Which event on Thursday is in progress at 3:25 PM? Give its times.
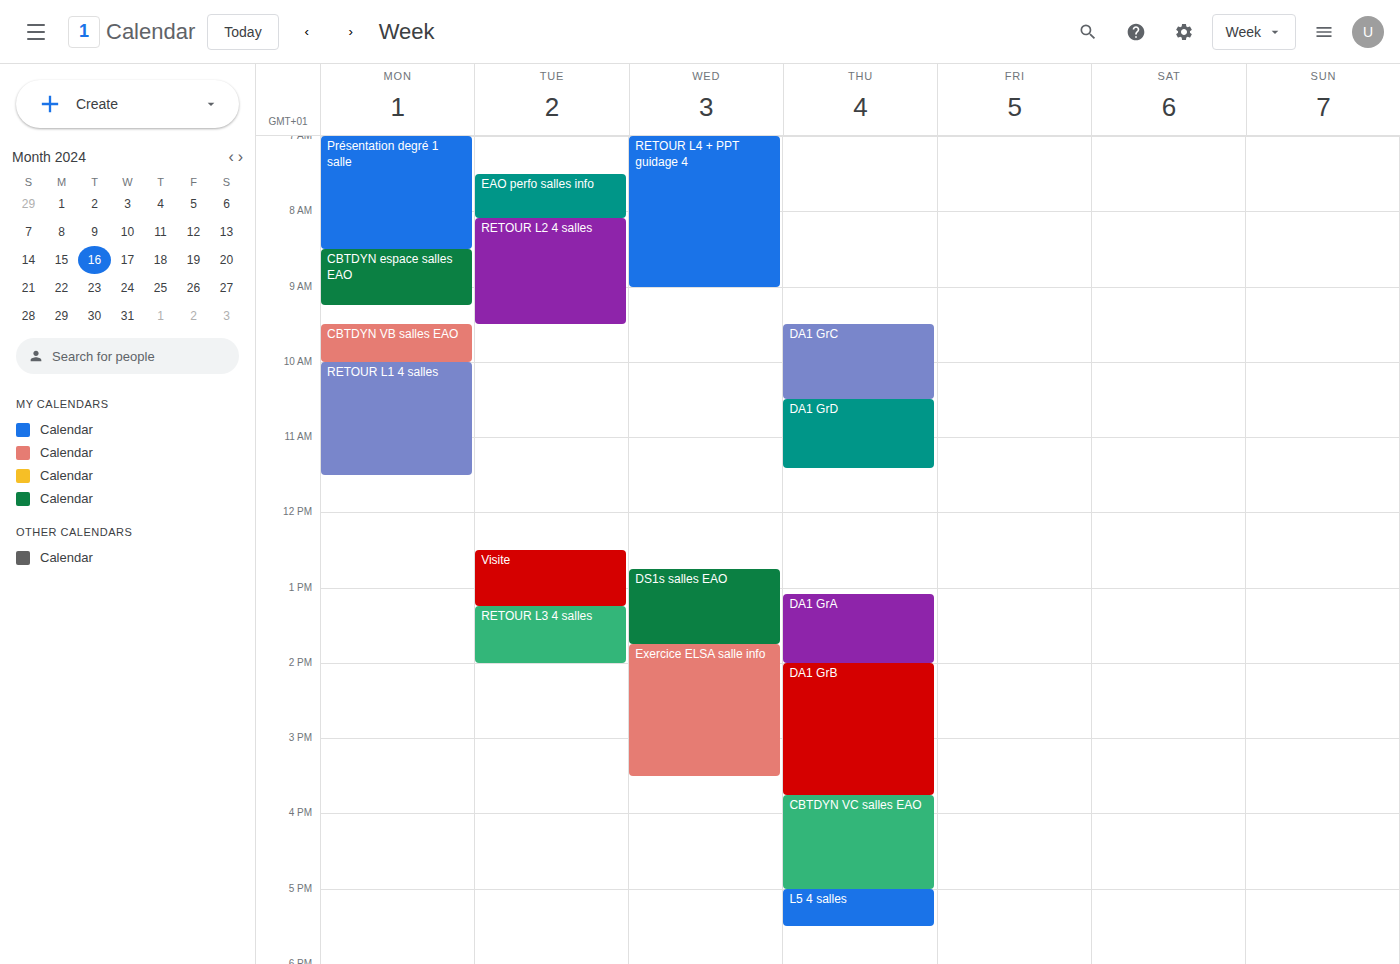
"DA1 GrB", 2:00 PM to 3:45 PM